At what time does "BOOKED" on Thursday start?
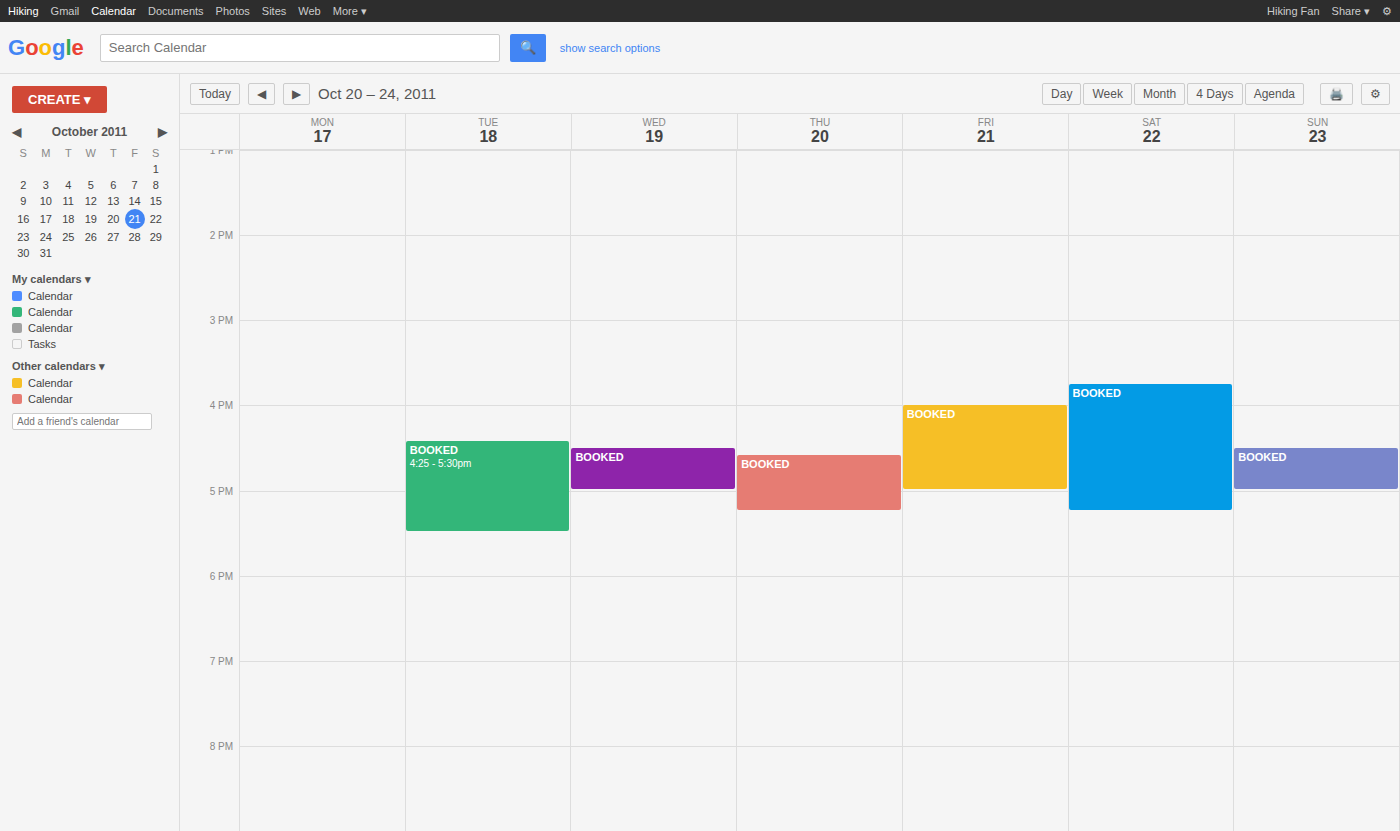
4:35 PM